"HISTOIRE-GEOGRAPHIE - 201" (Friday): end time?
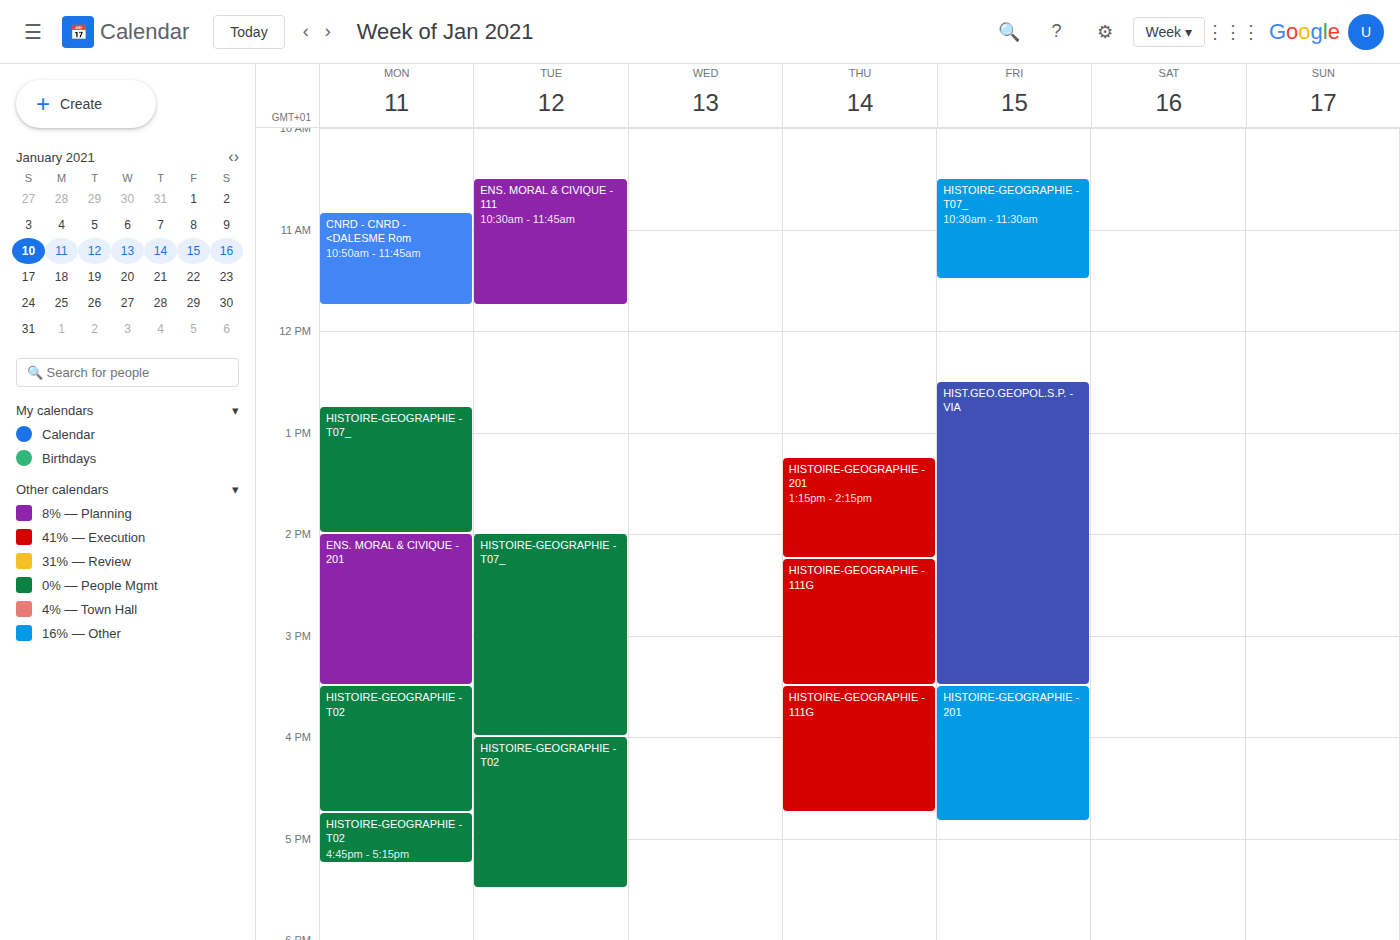
4:50 PM